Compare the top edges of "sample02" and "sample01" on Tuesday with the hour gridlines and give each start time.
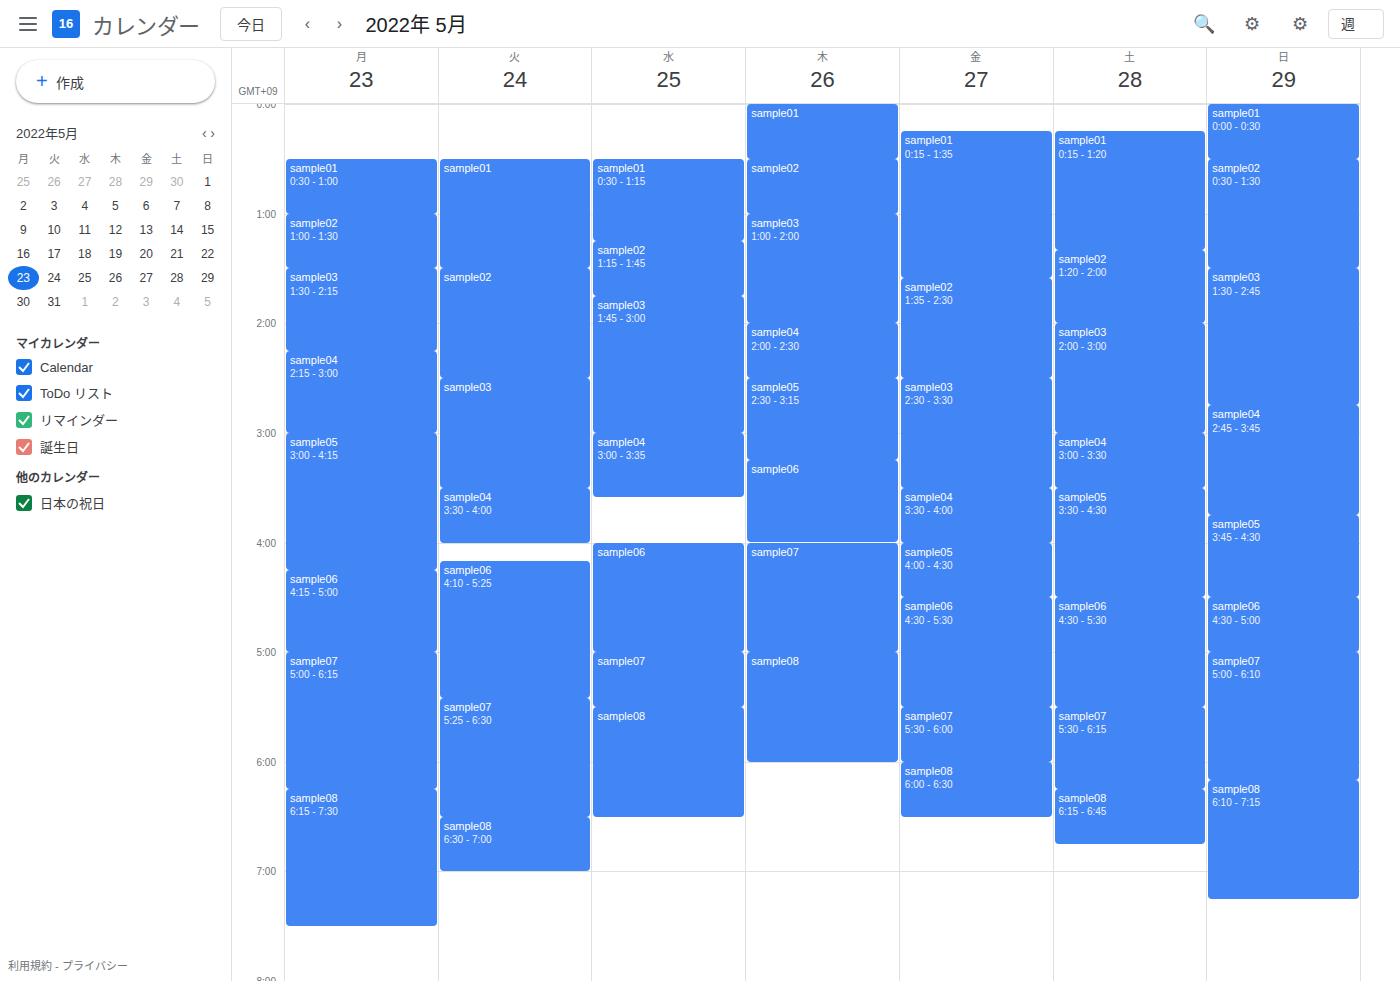
"sample02": 1:30 AM, halfway between the 1 AM and 2 AM lines. "sample01": 12:30 AM, halfway between the 12 AM and 1 AM lines.